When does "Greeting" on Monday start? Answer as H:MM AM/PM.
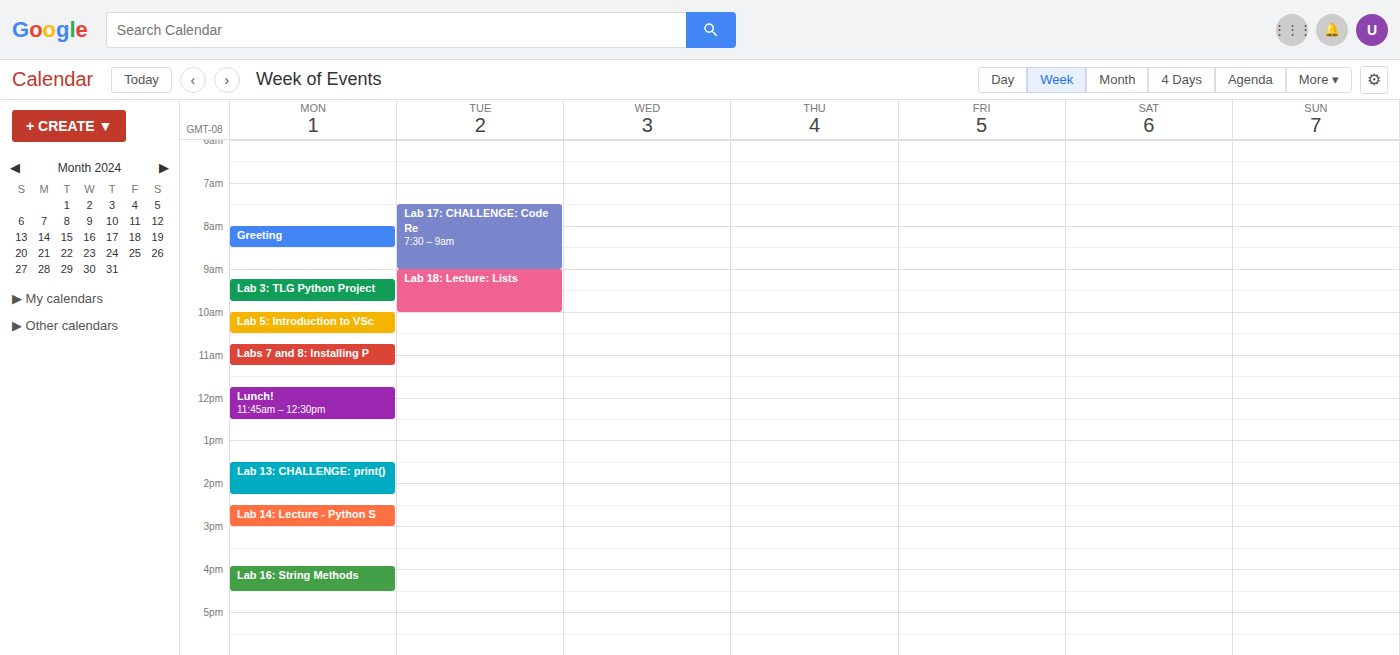
8:00 AM